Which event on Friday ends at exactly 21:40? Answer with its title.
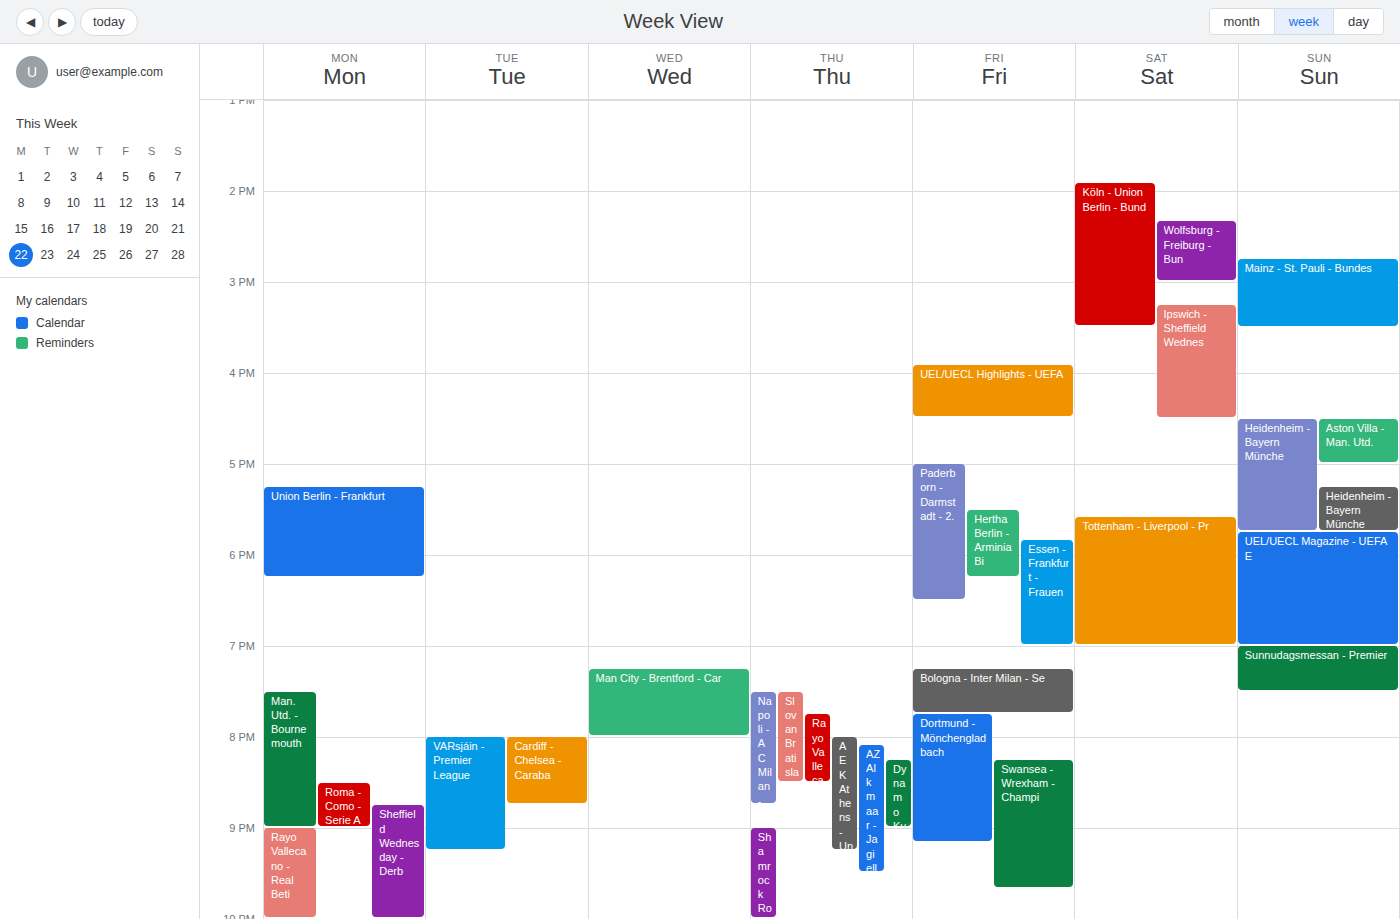
"Swansea - Wrexham - Champi"